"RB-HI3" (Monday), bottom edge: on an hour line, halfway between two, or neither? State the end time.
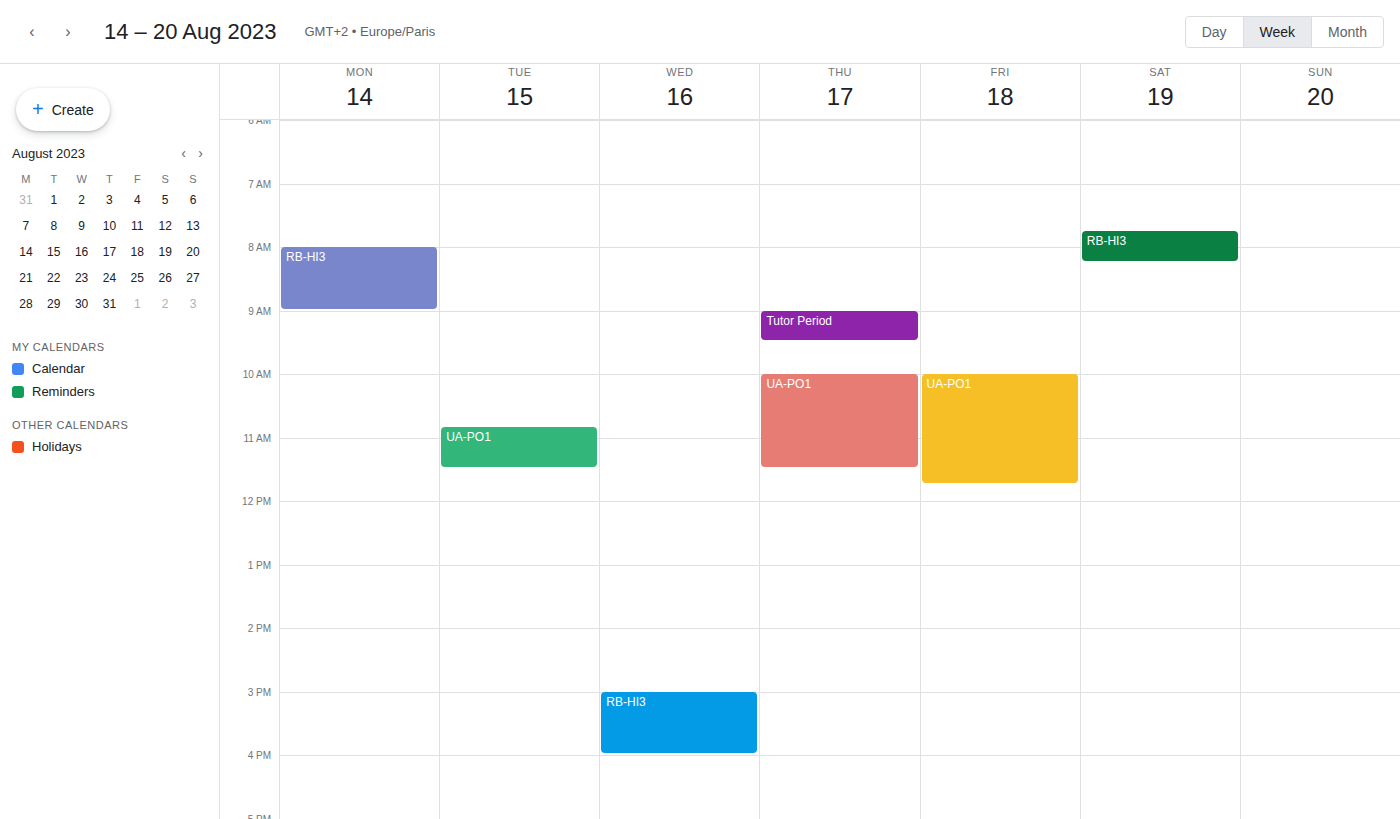
9:00 AM -- exactly on the 9 AM line.